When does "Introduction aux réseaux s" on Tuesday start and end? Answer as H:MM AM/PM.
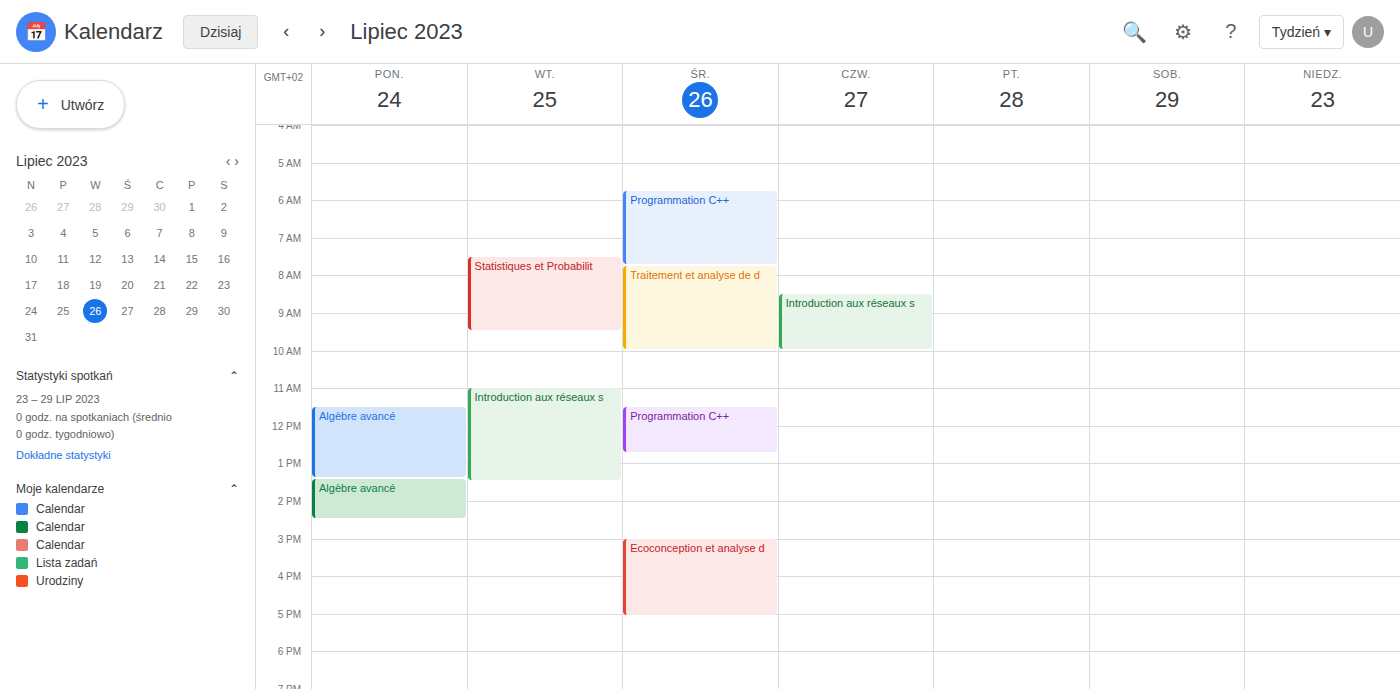
11:00 AM to 1:30 PM